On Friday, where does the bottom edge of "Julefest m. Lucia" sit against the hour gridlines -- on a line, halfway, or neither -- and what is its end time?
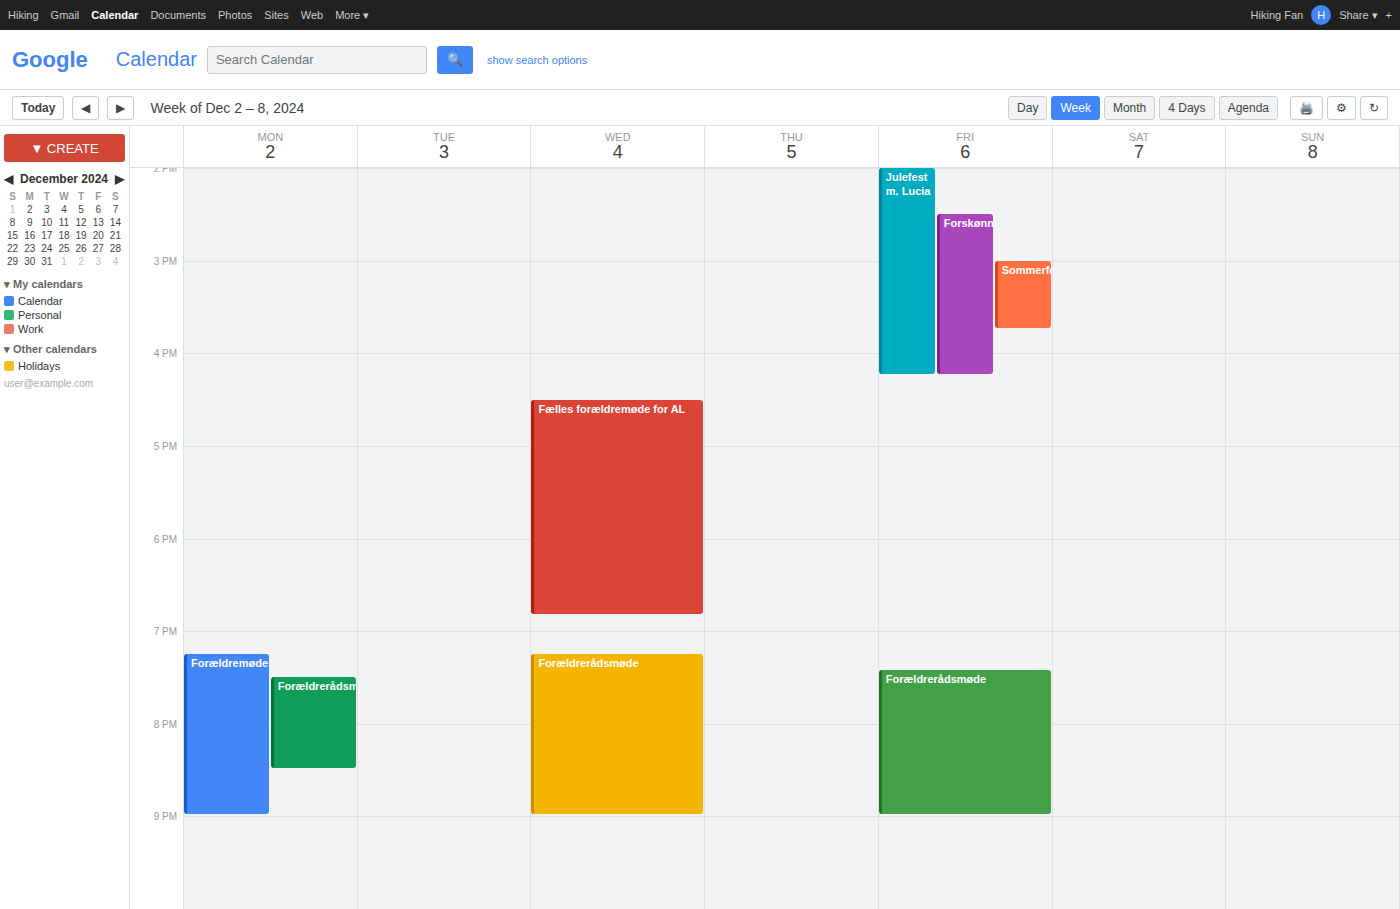
4:15 PM -- neither: a quarter of the way from the 4 PM line to the 5 PM line.